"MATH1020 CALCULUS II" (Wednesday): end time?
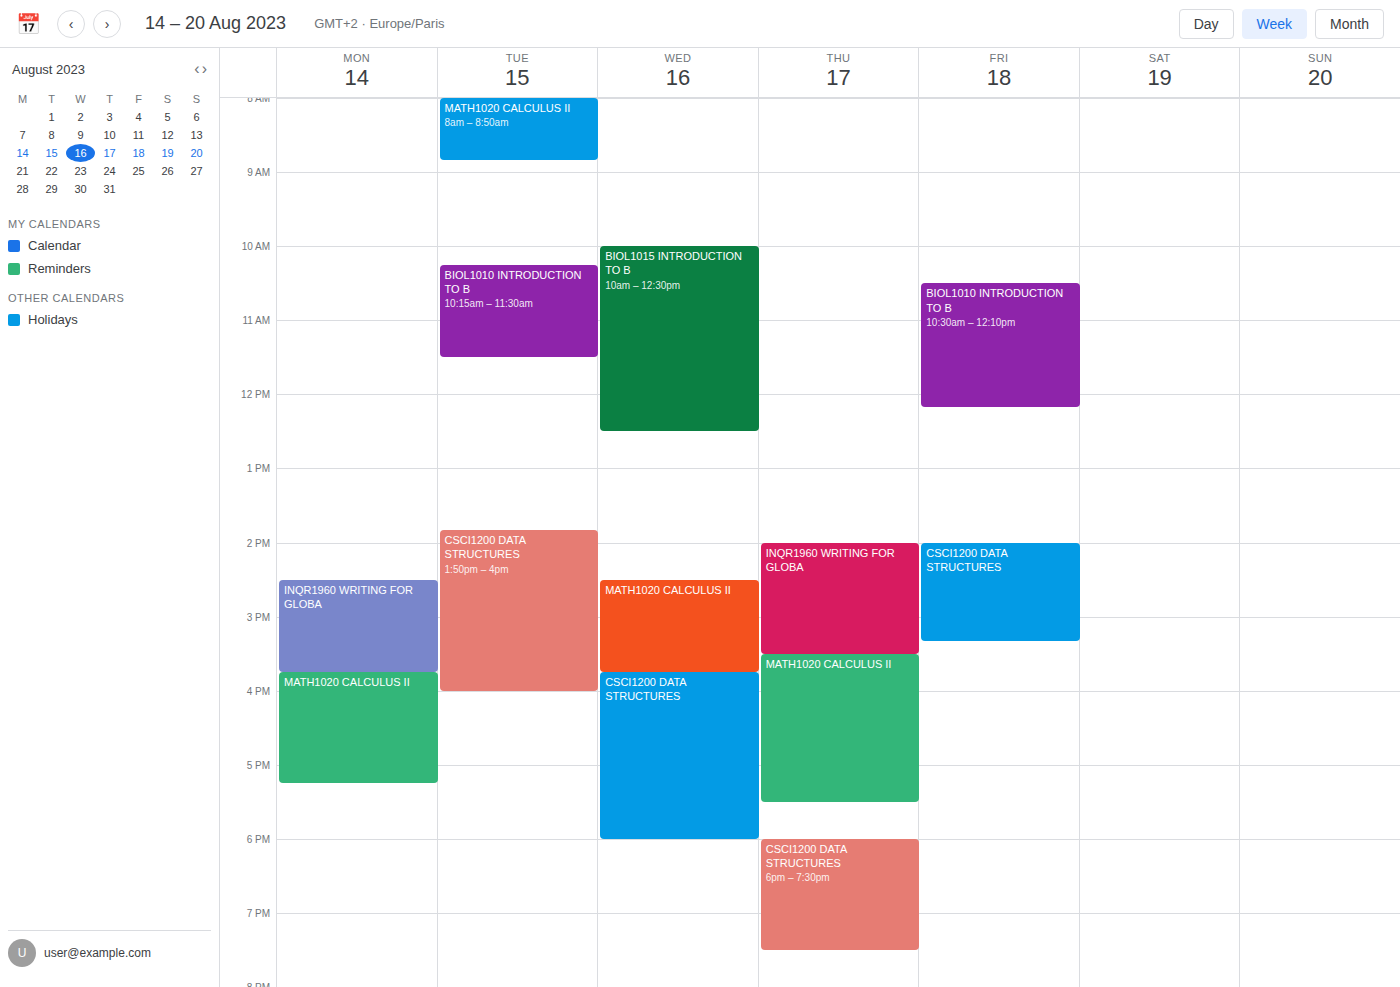
3:45 PM